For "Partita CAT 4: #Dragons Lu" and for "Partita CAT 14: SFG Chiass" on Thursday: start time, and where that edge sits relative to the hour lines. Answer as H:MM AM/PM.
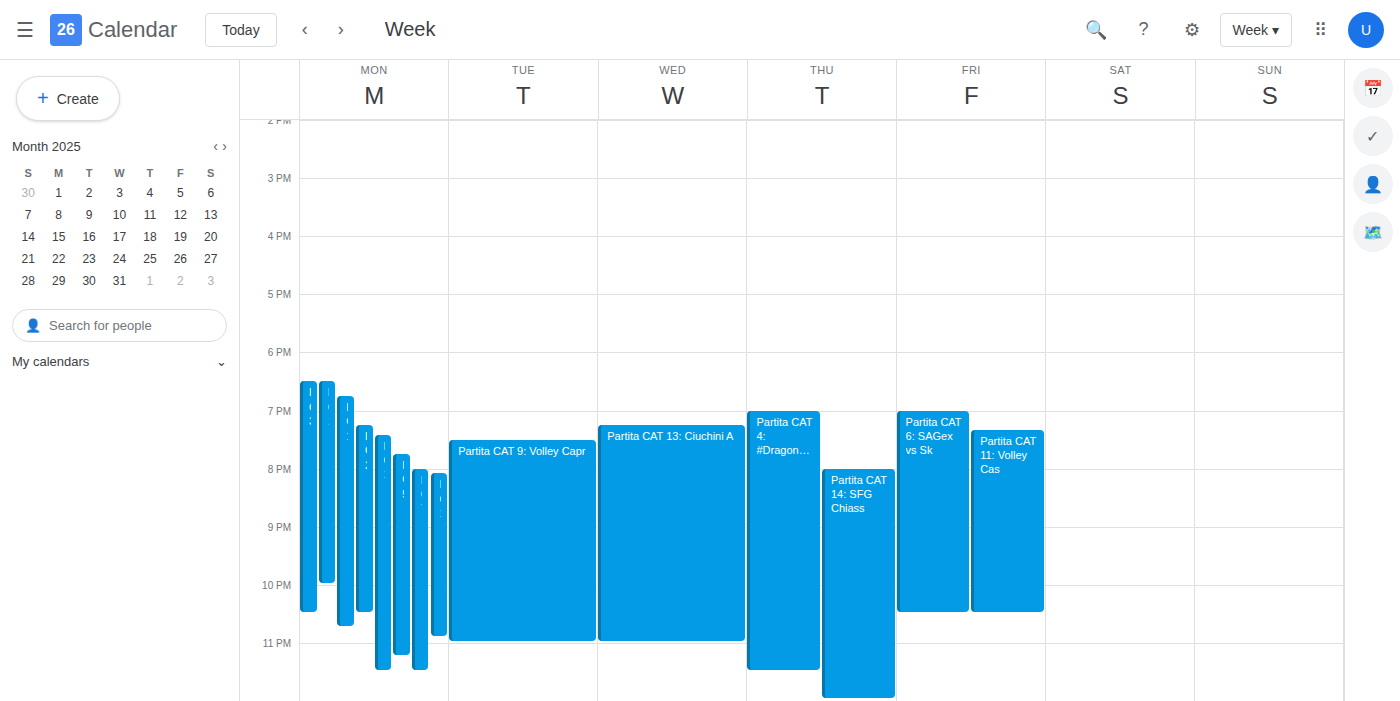
"Partita CAT 4: #Dragons Lu": 7:00 PM, exactly on the 7 PM line. "Partita CAT 14: SFG Chiass": 8:00 PM, exactly on the 8 PM line.